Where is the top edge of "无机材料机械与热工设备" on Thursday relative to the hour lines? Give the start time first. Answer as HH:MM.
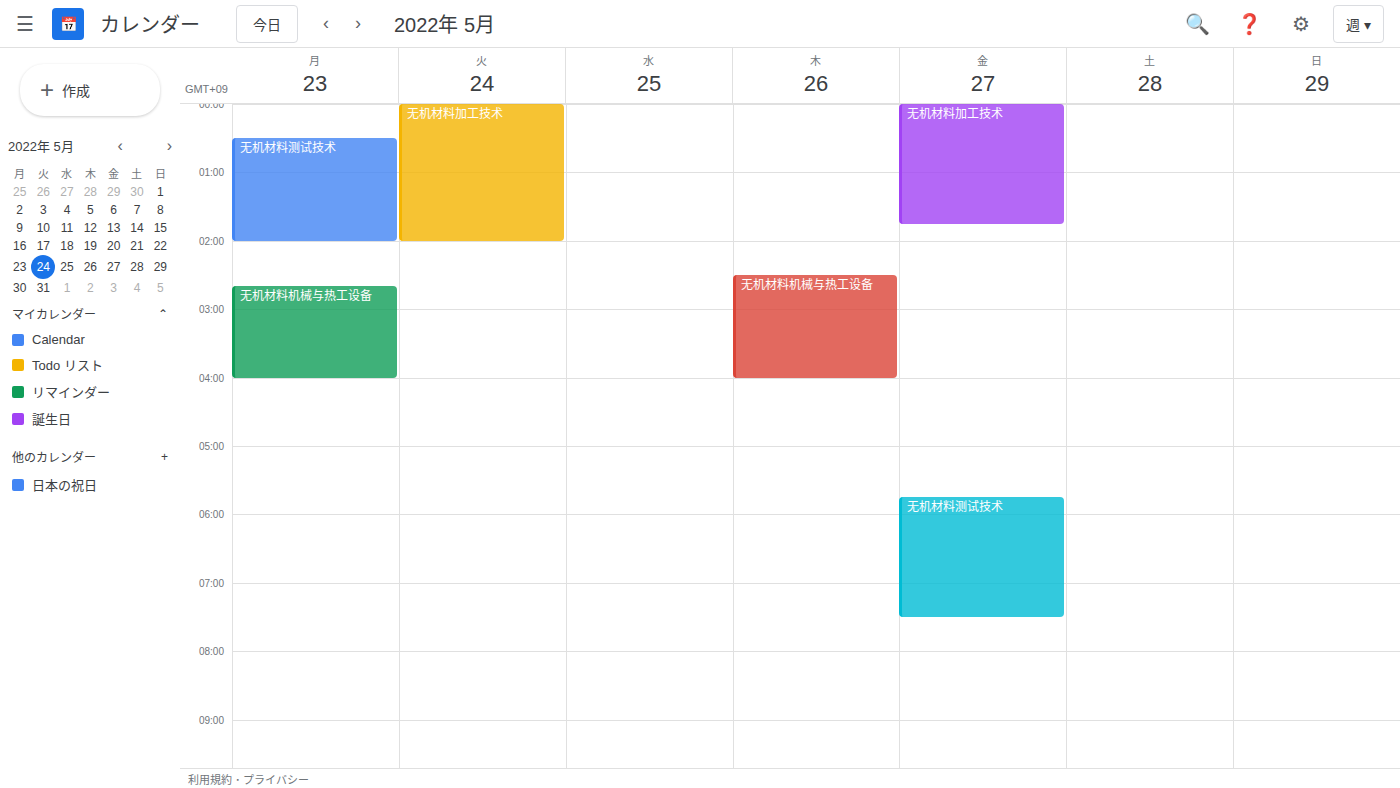
02:30 -- halfway between the 02:00 and 03:00 lines.